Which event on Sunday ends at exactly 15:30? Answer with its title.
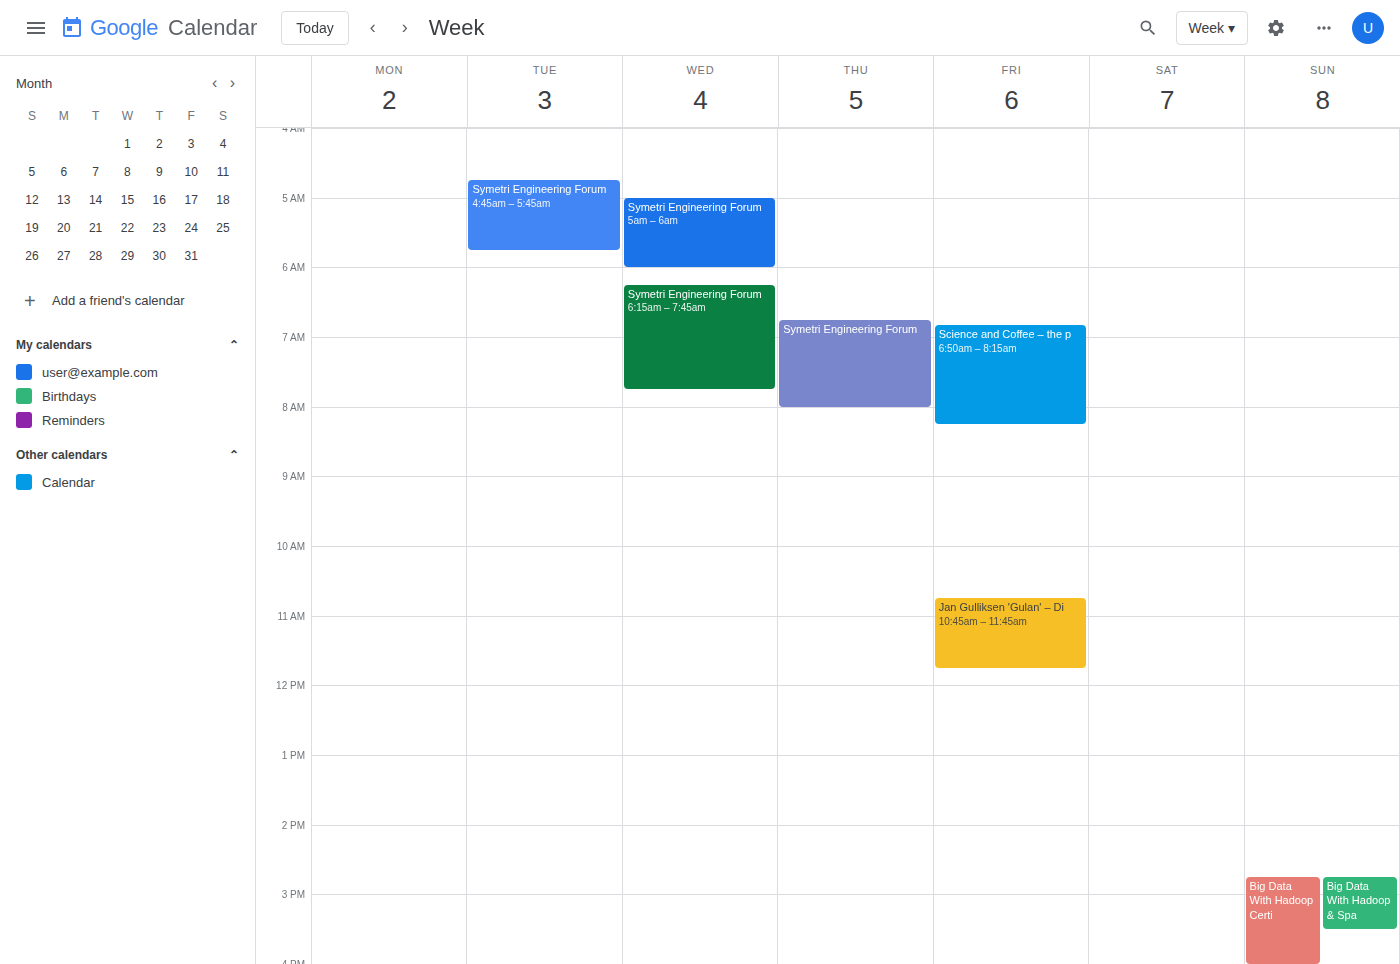
"Big Data With Hadoop & Spa"